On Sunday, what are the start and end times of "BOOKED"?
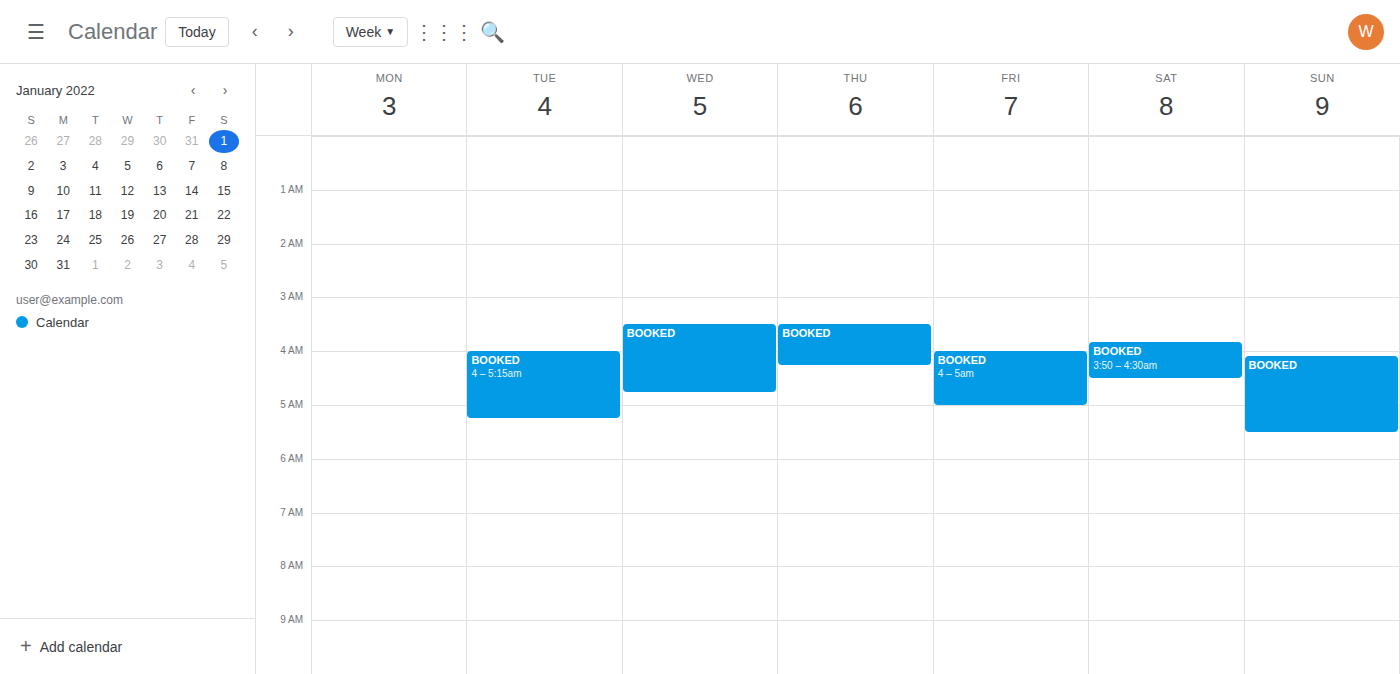
4:05 AM to 5:30 AM